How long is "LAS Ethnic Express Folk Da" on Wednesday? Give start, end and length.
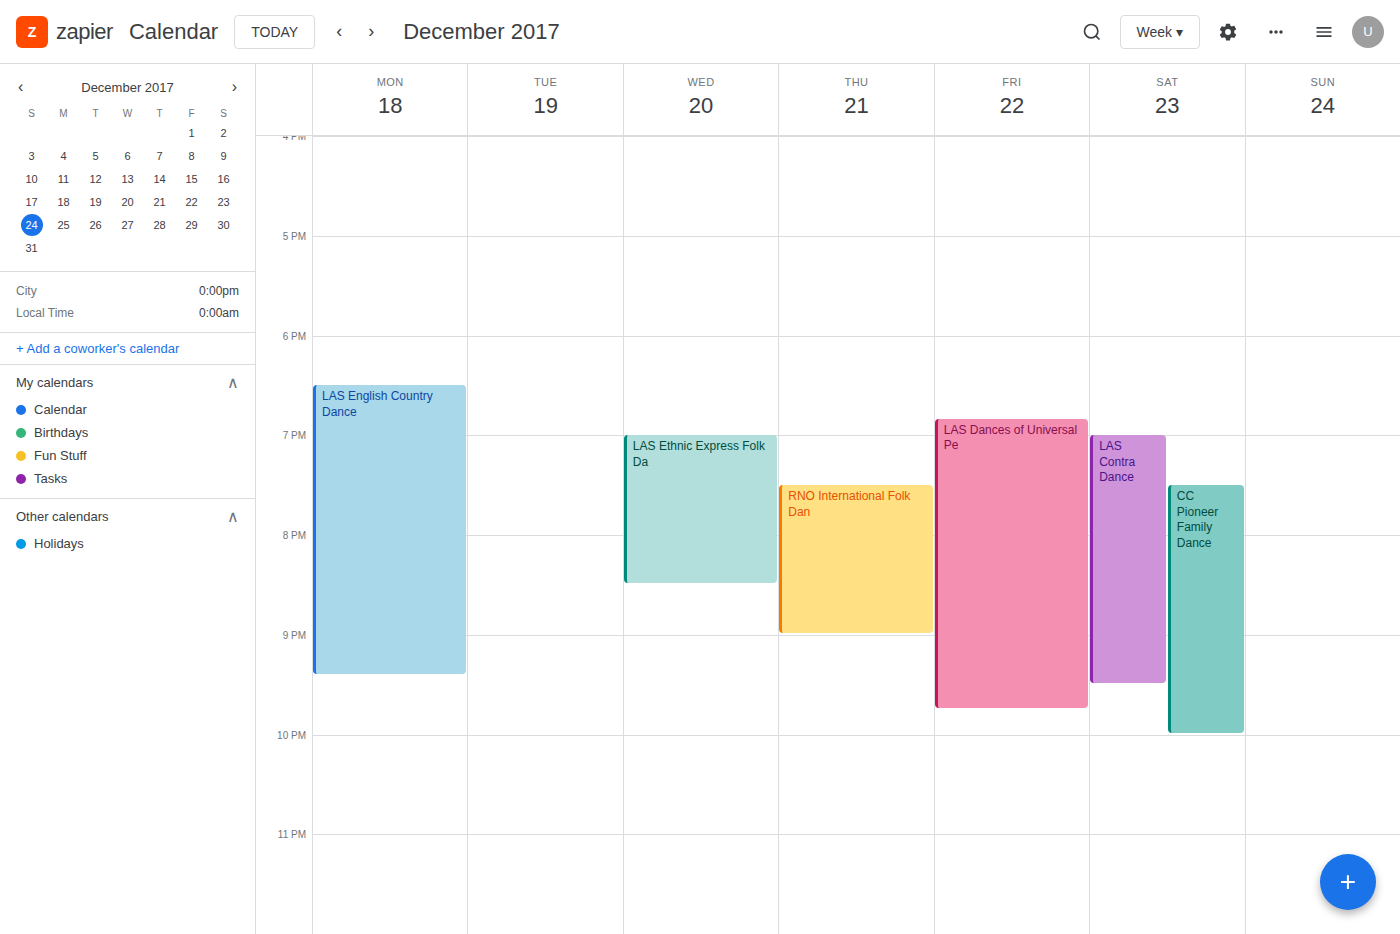
7:00 PM to 8:30 PM, 1 hour 30 minutes